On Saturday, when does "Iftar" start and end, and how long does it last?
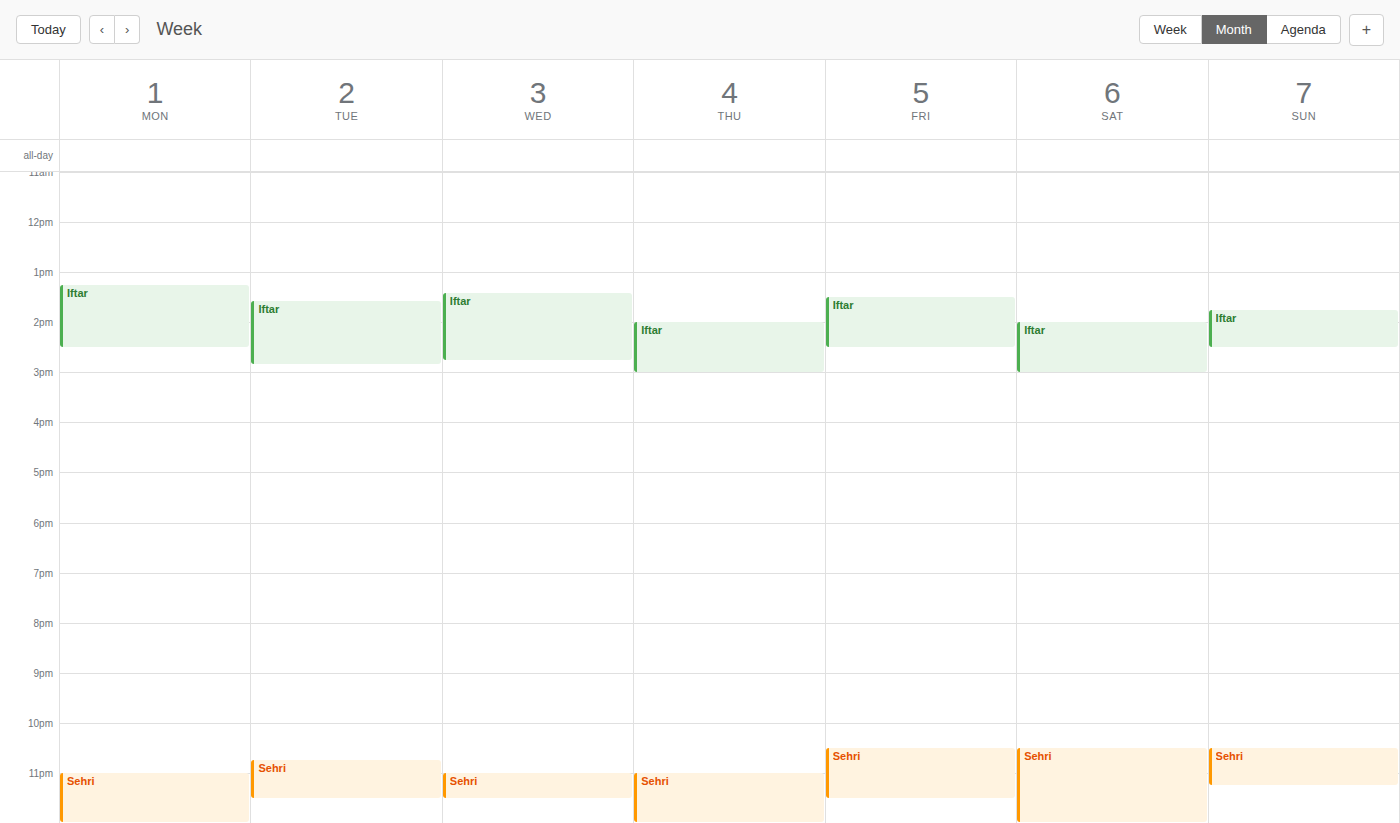
2:00 PM to 3:00 PM, 1 hour